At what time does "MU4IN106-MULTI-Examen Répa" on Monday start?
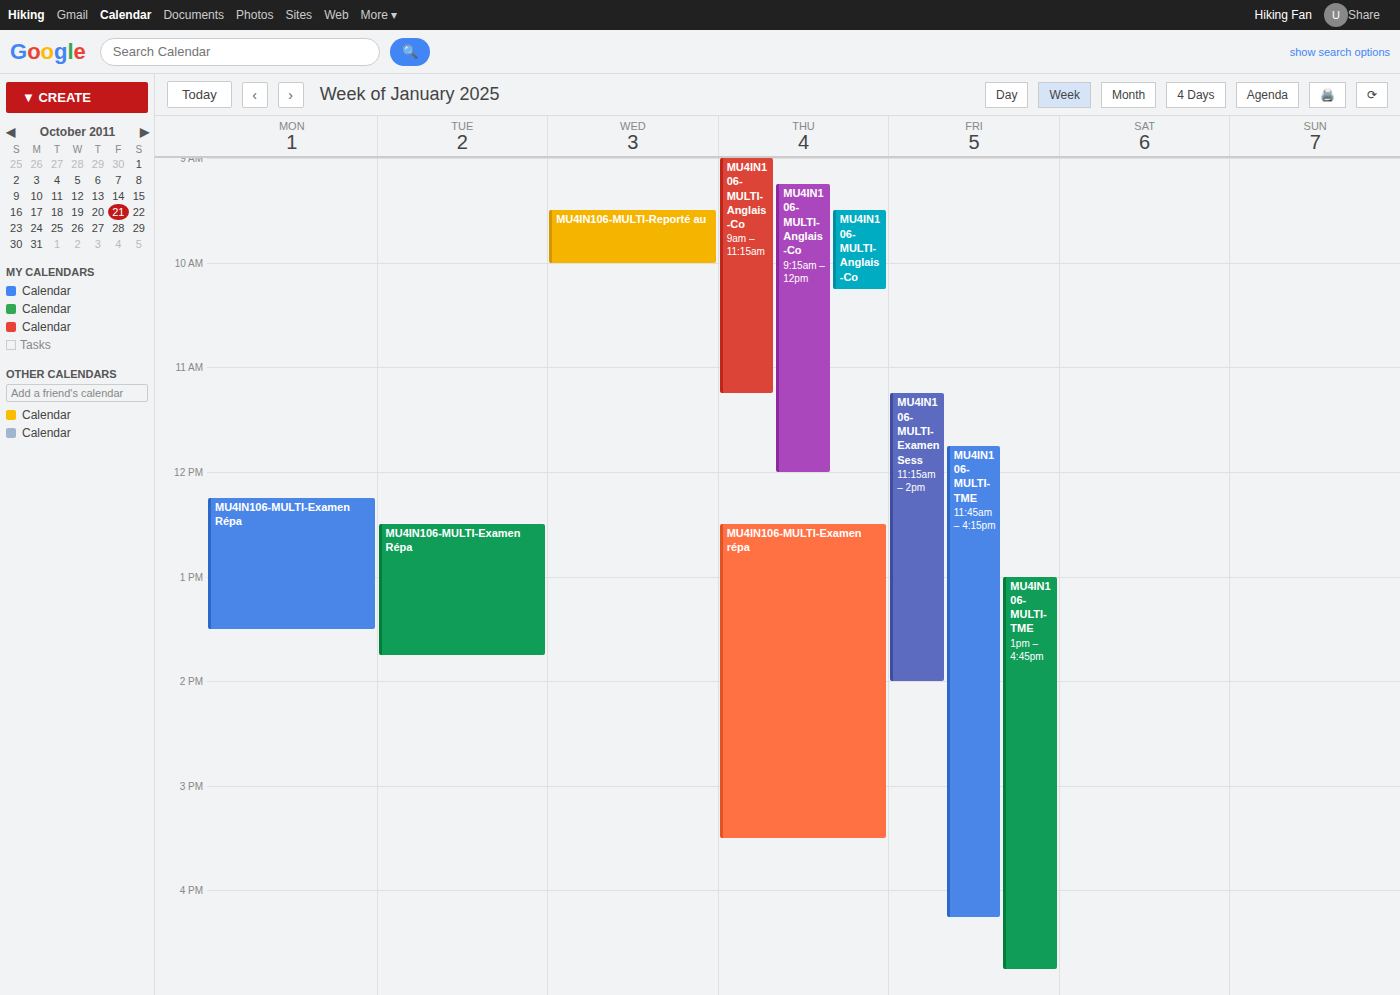
12:15 PM